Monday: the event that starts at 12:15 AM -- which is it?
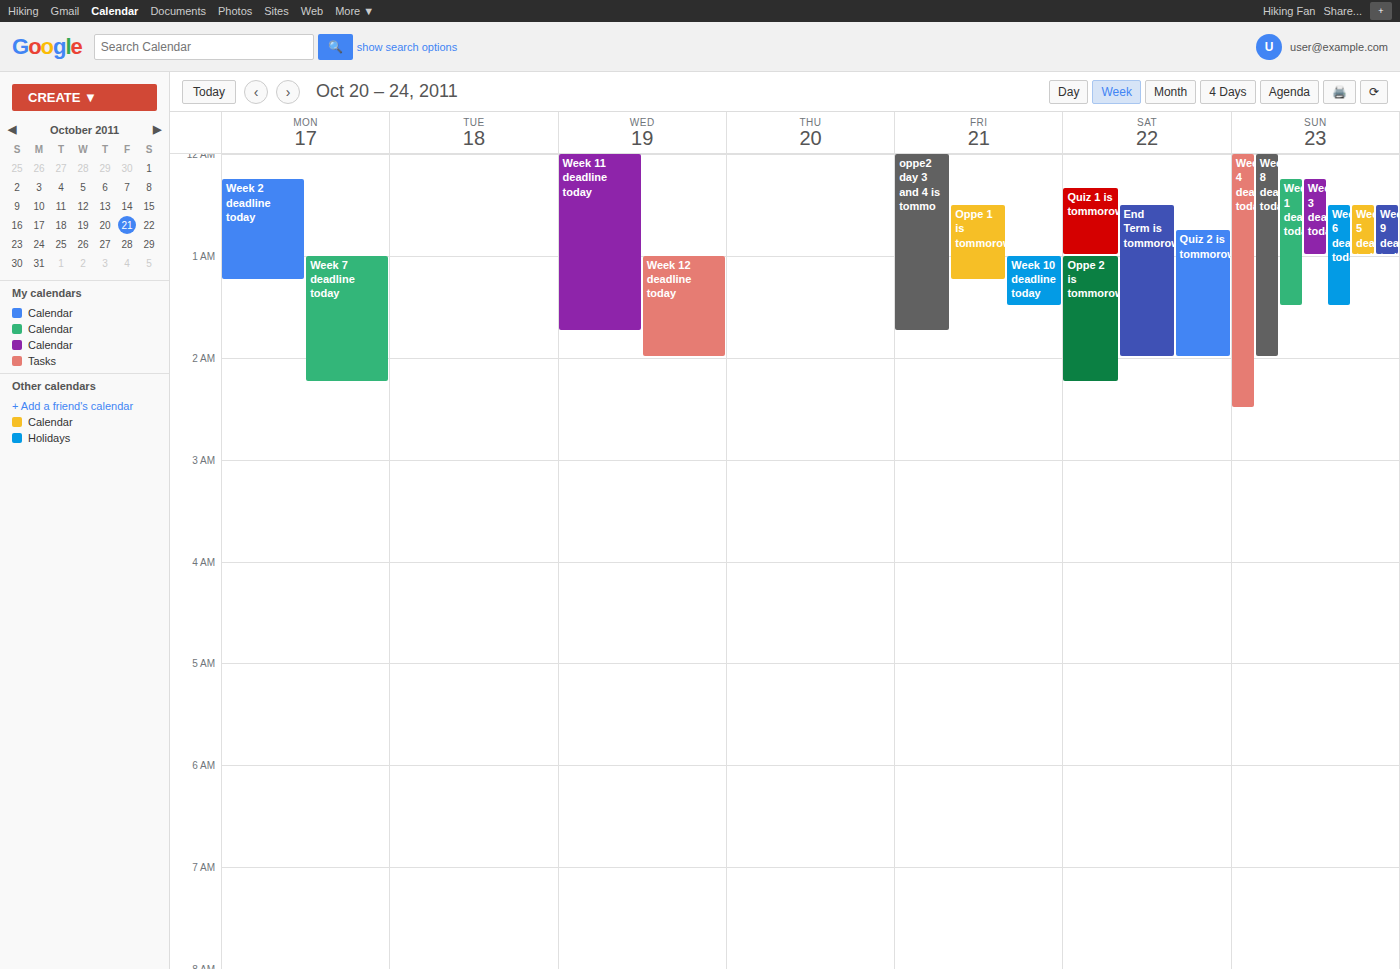
"Week 2 deadline today"